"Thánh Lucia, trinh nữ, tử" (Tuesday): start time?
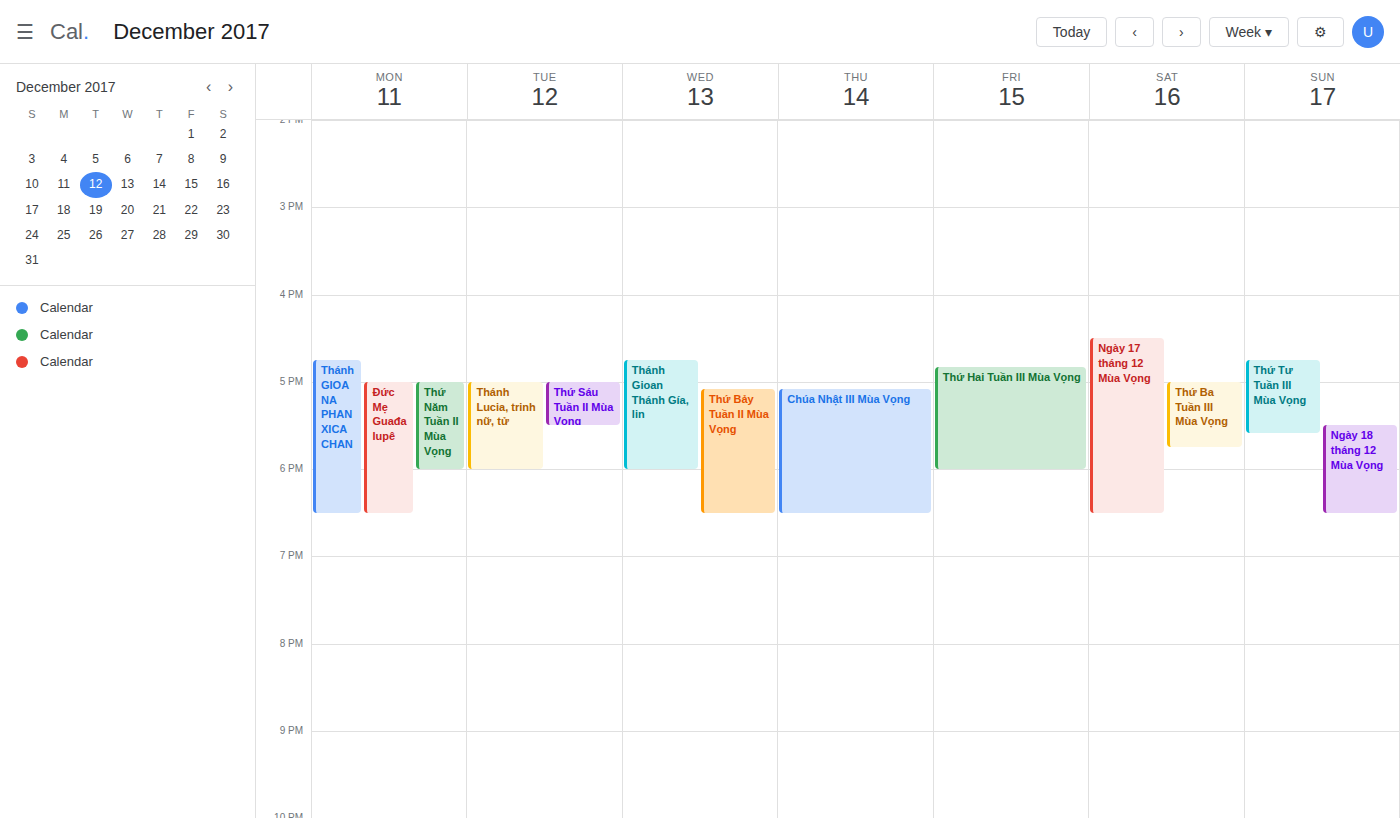
5:00 PM